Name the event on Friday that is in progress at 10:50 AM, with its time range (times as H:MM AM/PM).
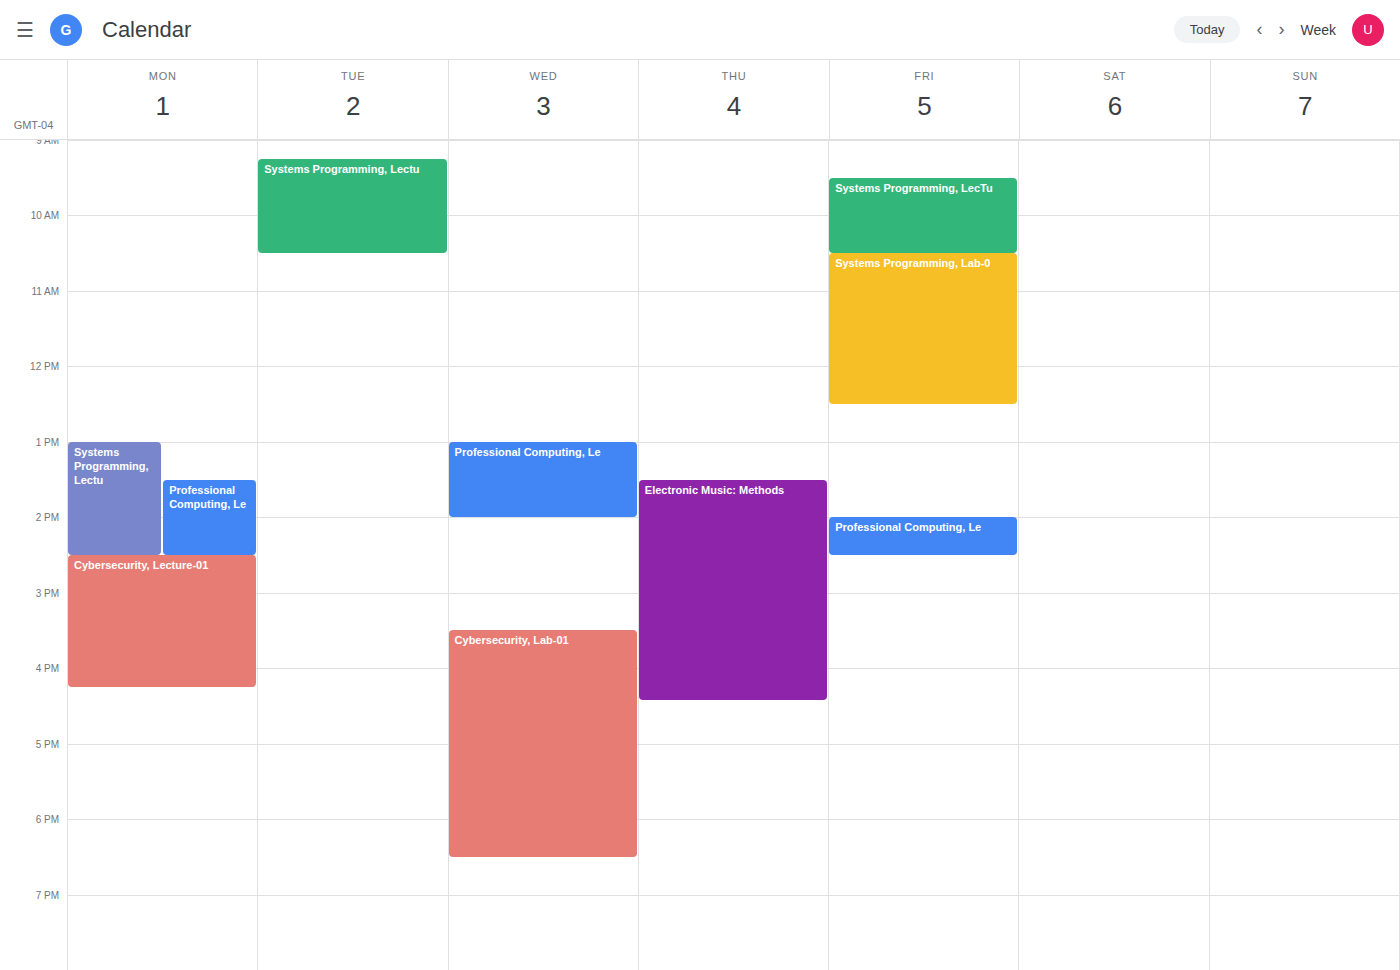
"Systems Programming, Lab-0", 10:30 AM to 12:30 PM